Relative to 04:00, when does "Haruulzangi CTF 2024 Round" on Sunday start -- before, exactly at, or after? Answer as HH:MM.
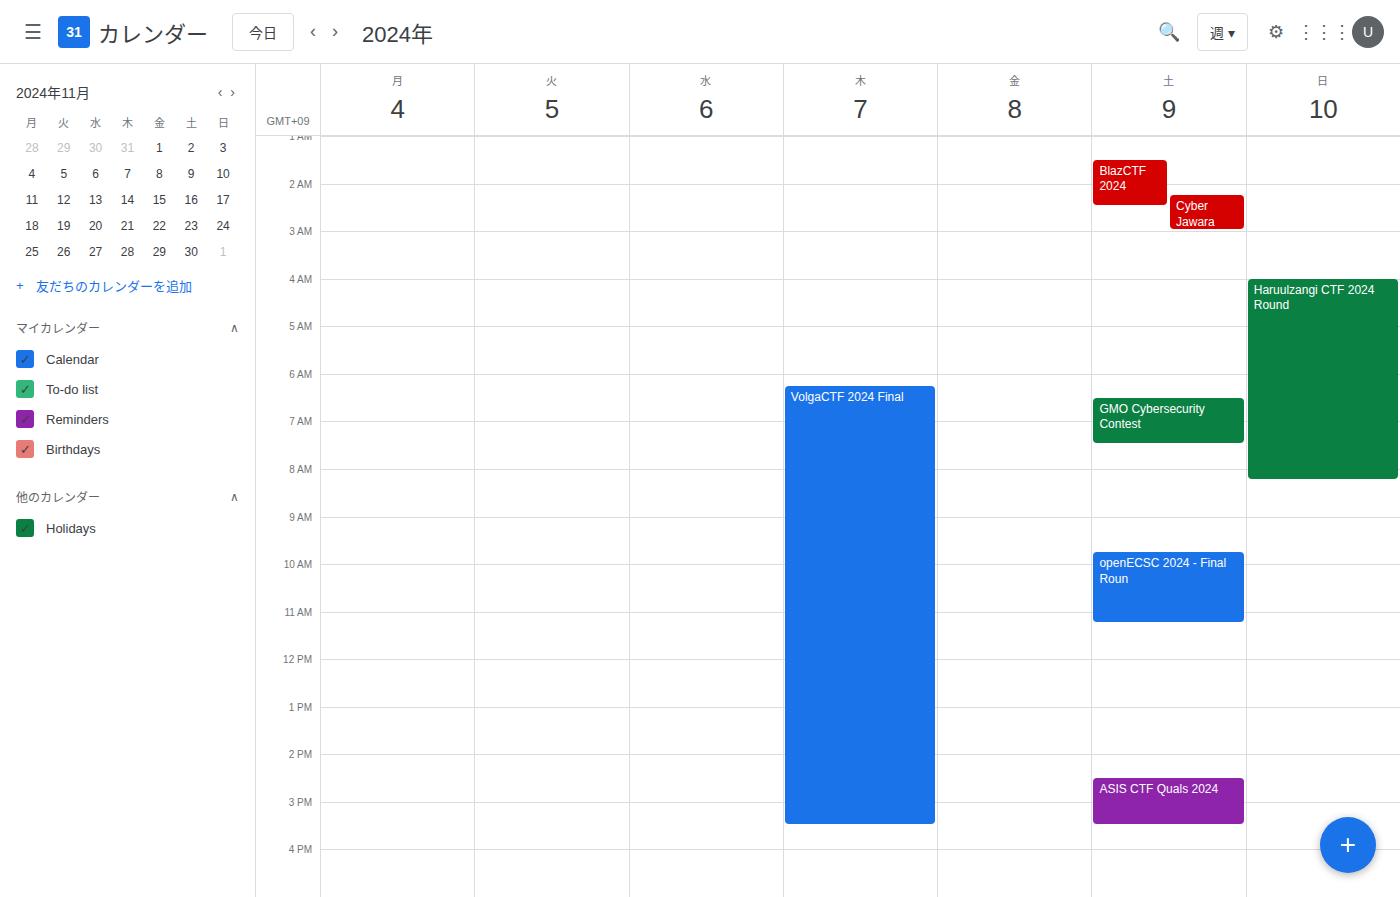
04:00 -- exactly at 04:00, on the 04:00 line.